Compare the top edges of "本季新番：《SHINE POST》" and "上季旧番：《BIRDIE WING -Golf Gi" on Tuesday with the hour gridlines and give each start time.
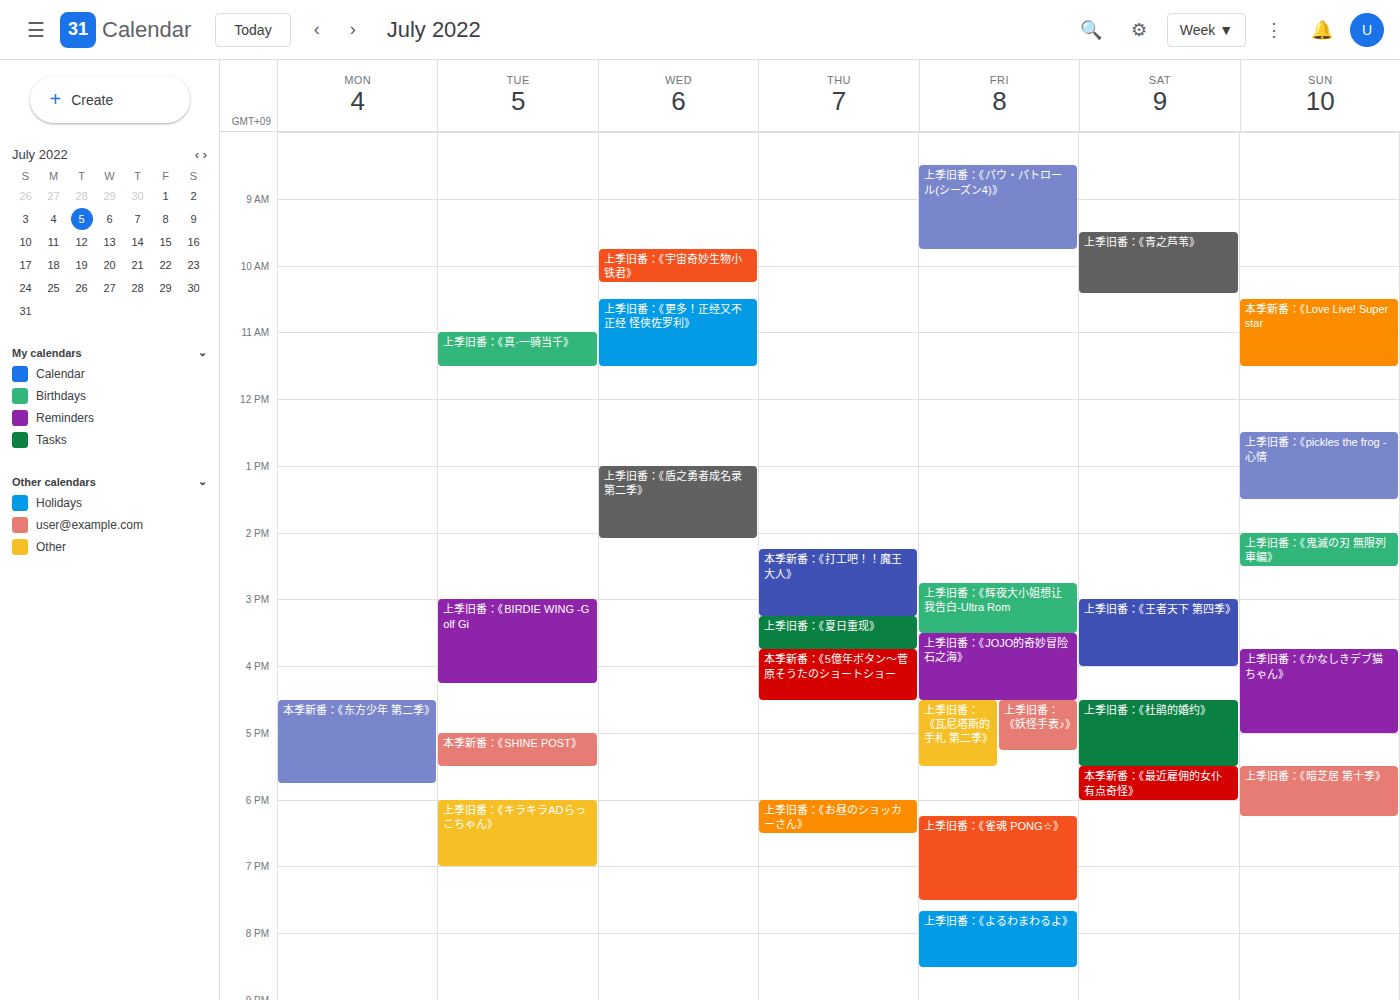
"本季新番：《SHINE POST》": 5:00 PM, exactly on the 5 PM line. "上季旧番：《BIRDIE WING -Golf Gi": 3:00 PM, exactly on the 3 PM line.